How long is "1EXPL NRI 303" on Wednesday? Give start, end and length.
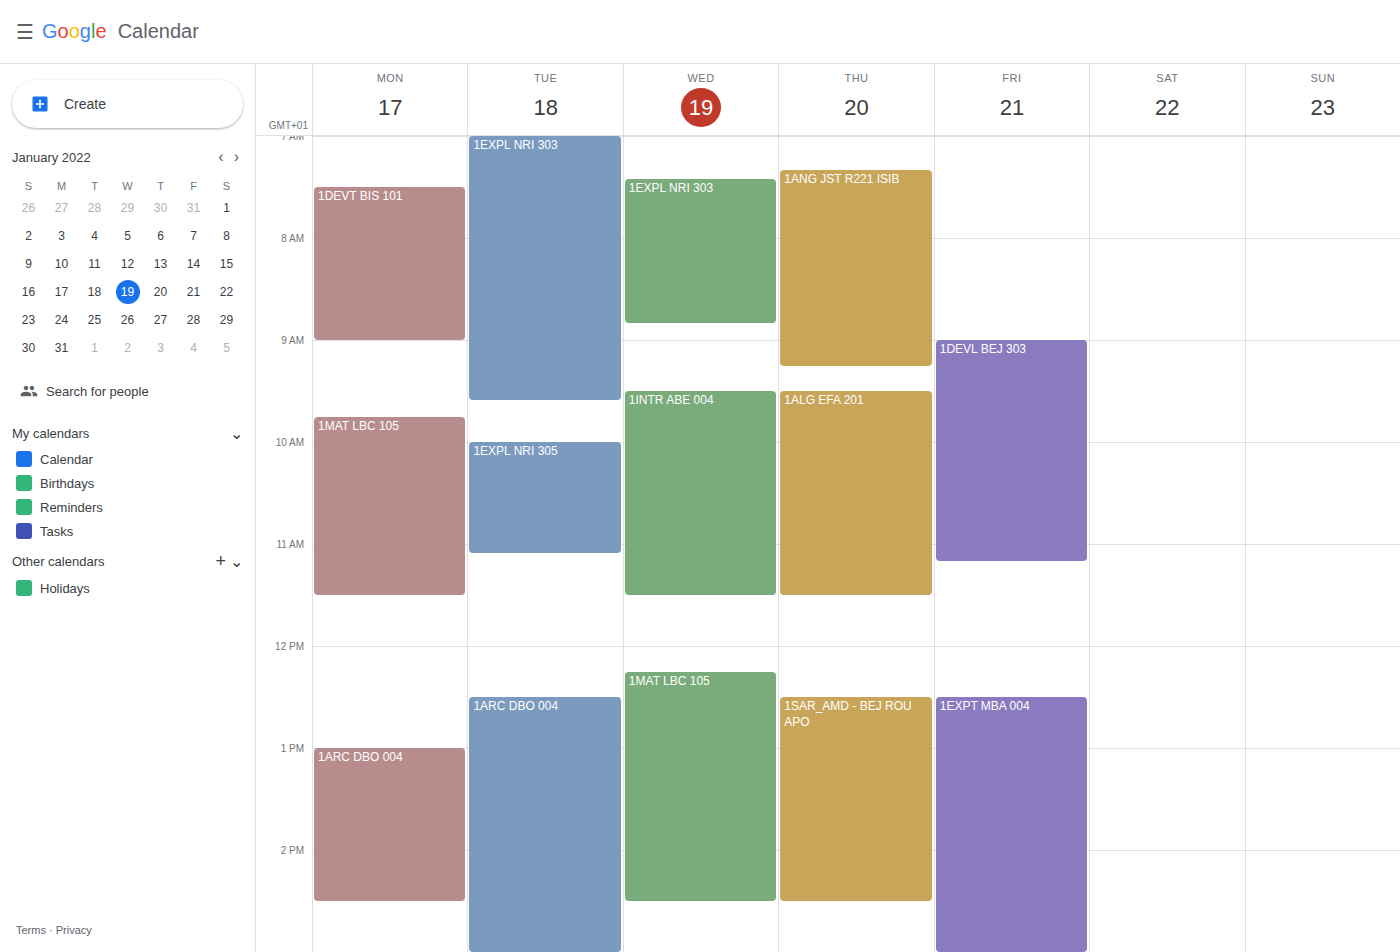
7:25 AM to 8:50 AM, 1 hour 25 minutes